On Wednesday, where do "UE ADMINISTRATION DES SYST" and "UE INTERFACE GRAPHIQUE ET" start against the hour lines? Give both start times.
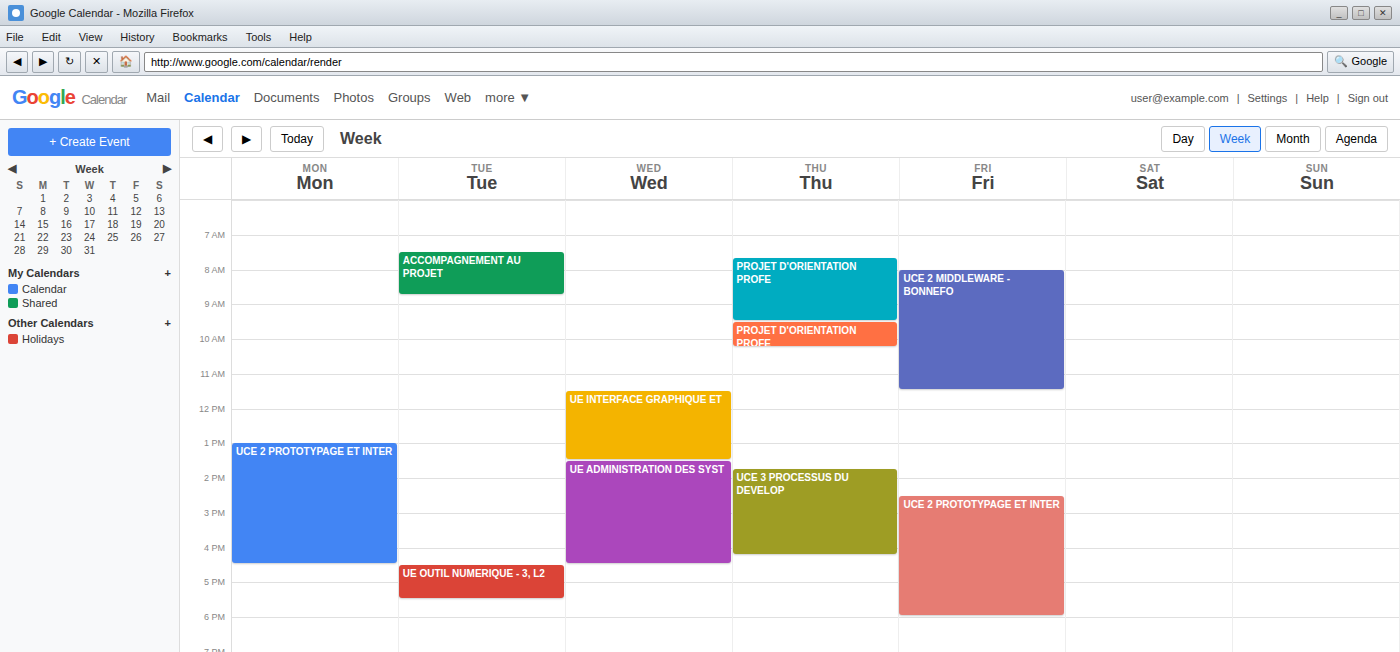
"UE ADMINISTRATION DES SYST": 1:30 PM, halfway between the 1 PM and 2 PM lines. "UE INTERFACE GRAPHIQUE ET": 11:30 AM, halfway between the 11 AM and 12 PM lines.